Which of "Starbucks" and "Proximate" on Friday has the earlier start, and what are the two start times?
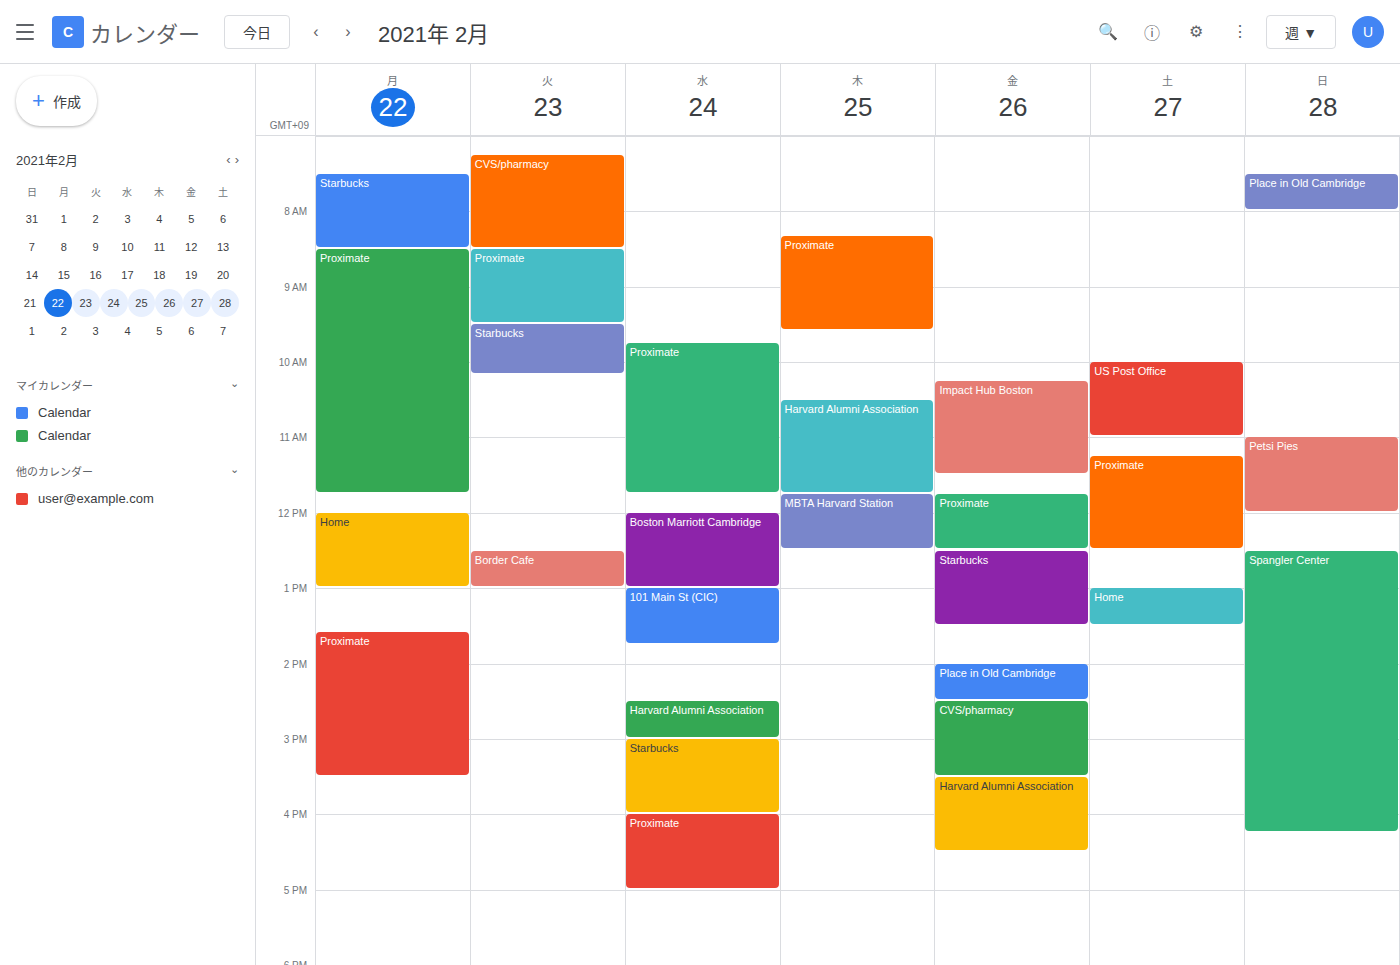
"Proximate" 11:45; "Starbucks" 12:30.